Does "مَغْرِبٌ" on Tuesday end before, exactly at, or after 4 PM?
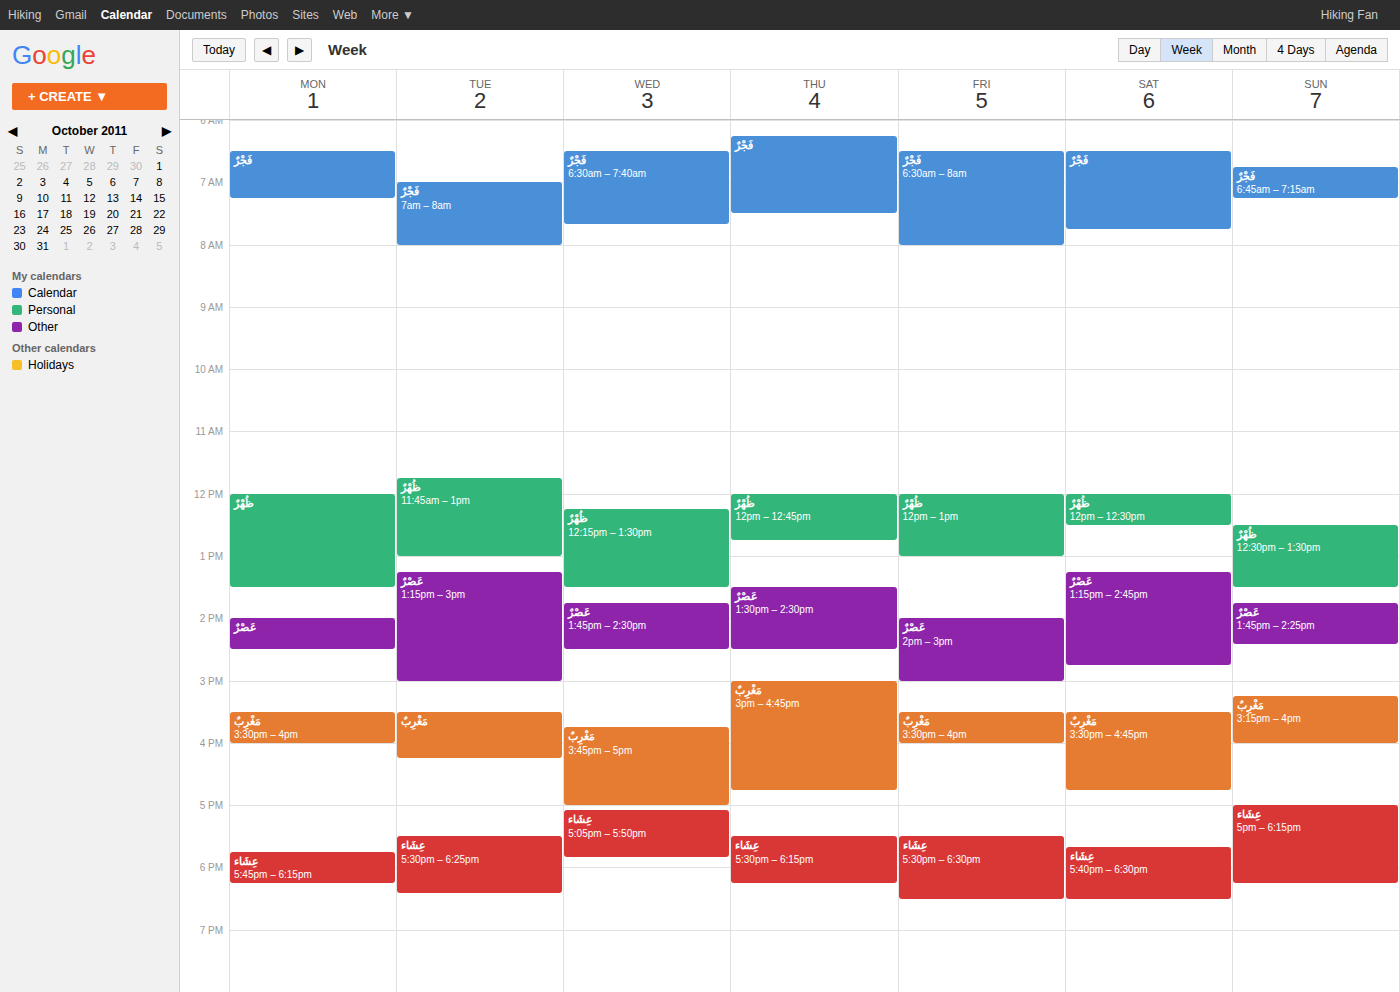
4:15 PM -- after 4 PM, 15 minutes below the 4 PM line.